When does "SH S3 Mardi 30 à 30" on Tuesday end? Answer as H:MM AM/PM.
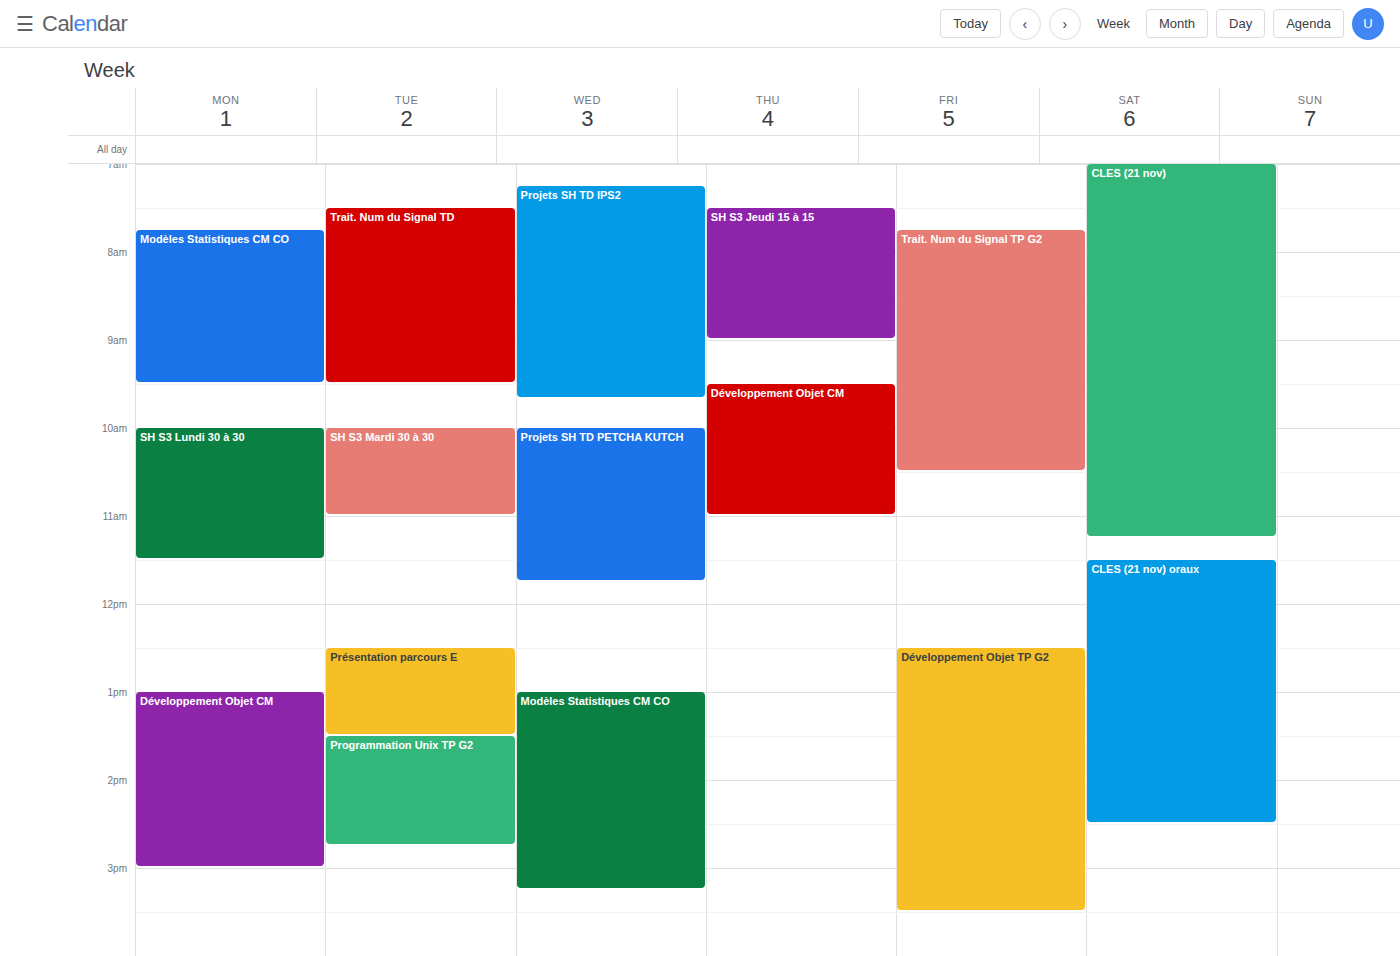
11:00 AM